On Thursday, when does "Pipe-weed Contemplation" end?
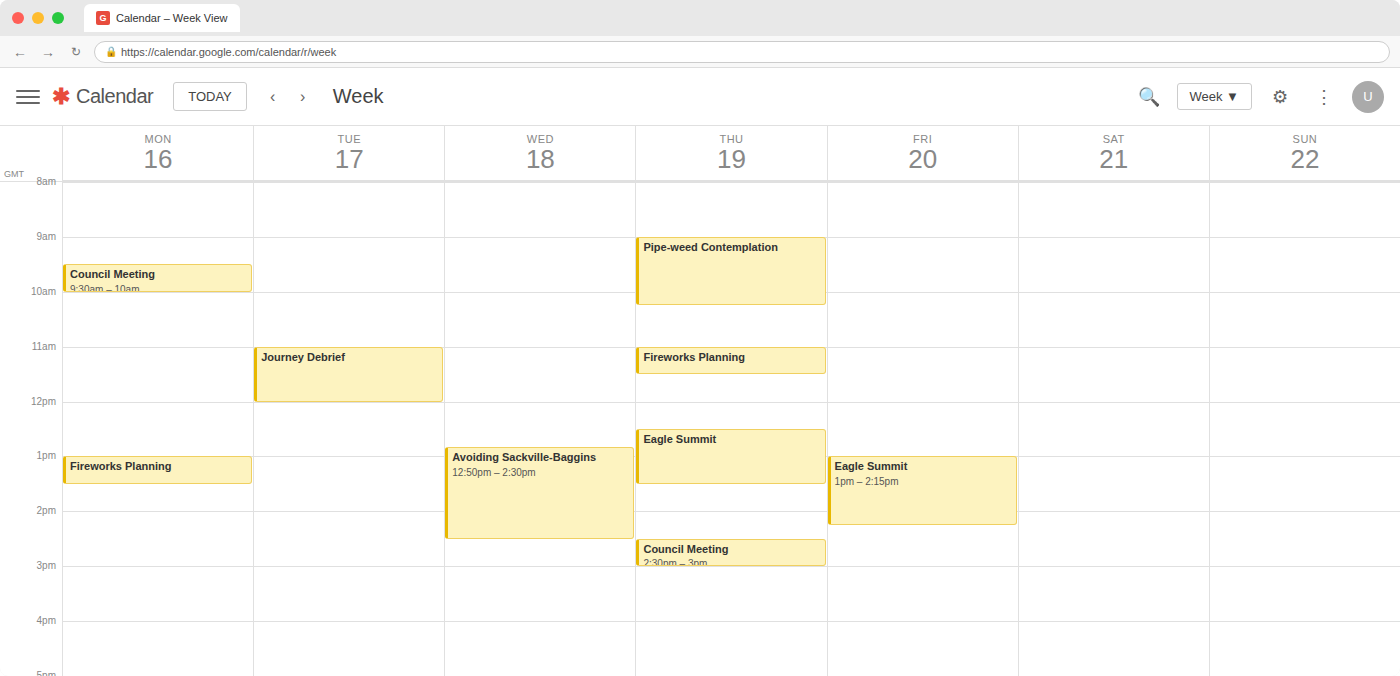
10:15 AM